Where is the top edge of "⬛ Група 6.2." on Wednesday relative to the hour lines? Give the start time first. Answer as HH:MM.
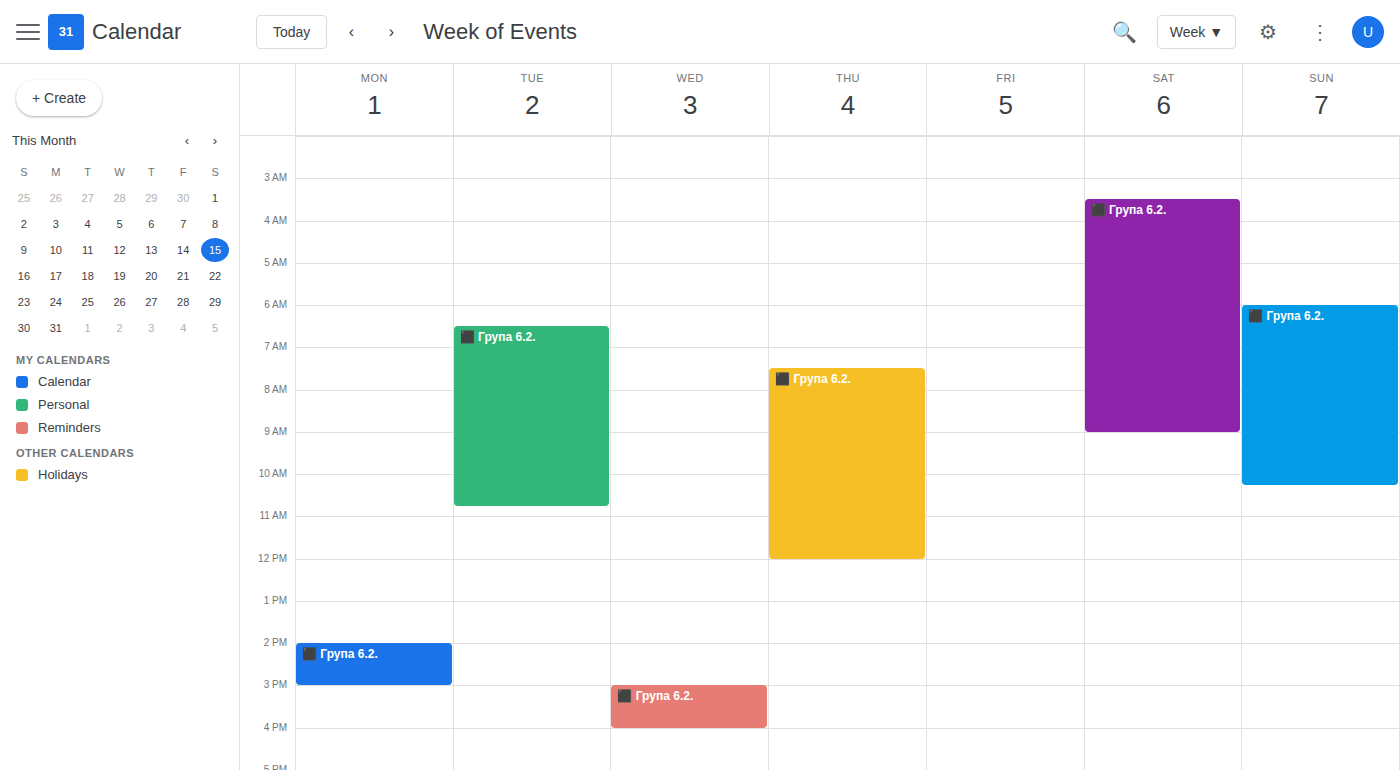
15:00 -- exactly on the 15:00 line.